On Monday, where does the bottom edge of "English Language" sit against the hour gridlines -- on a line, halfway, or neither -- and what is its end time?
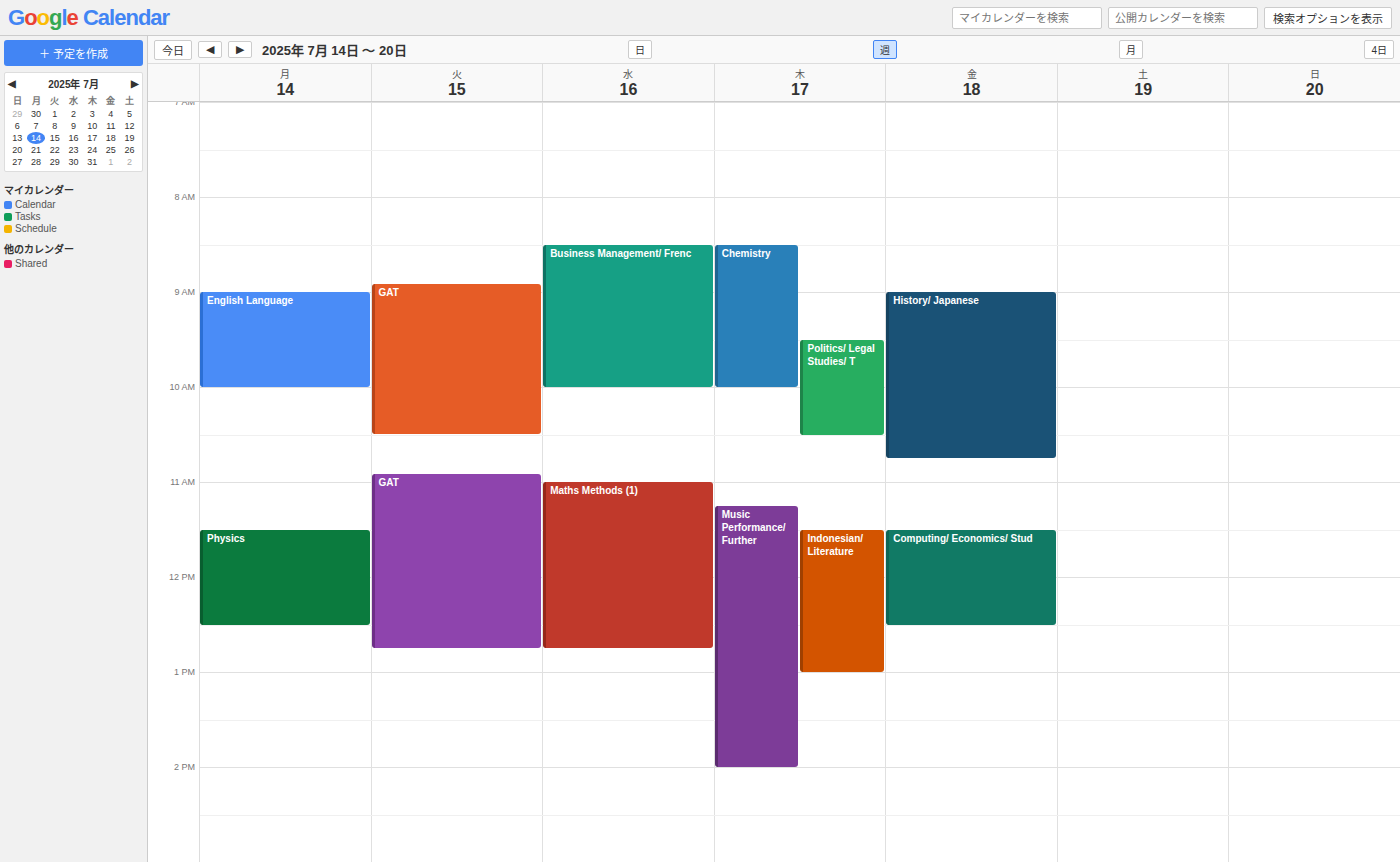
10:00 AM -- exactly on the 10 AM line.